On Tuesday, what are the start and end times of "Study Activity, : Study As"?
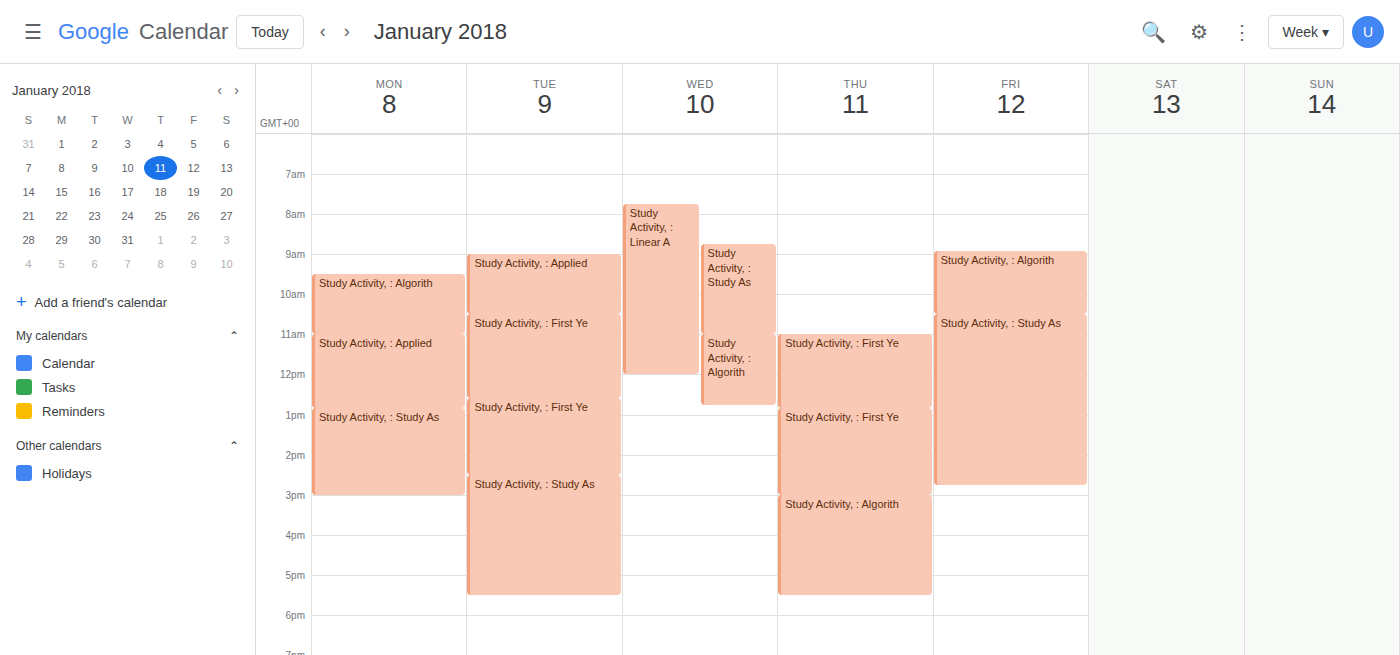
2:30 PM to 5:30 PM